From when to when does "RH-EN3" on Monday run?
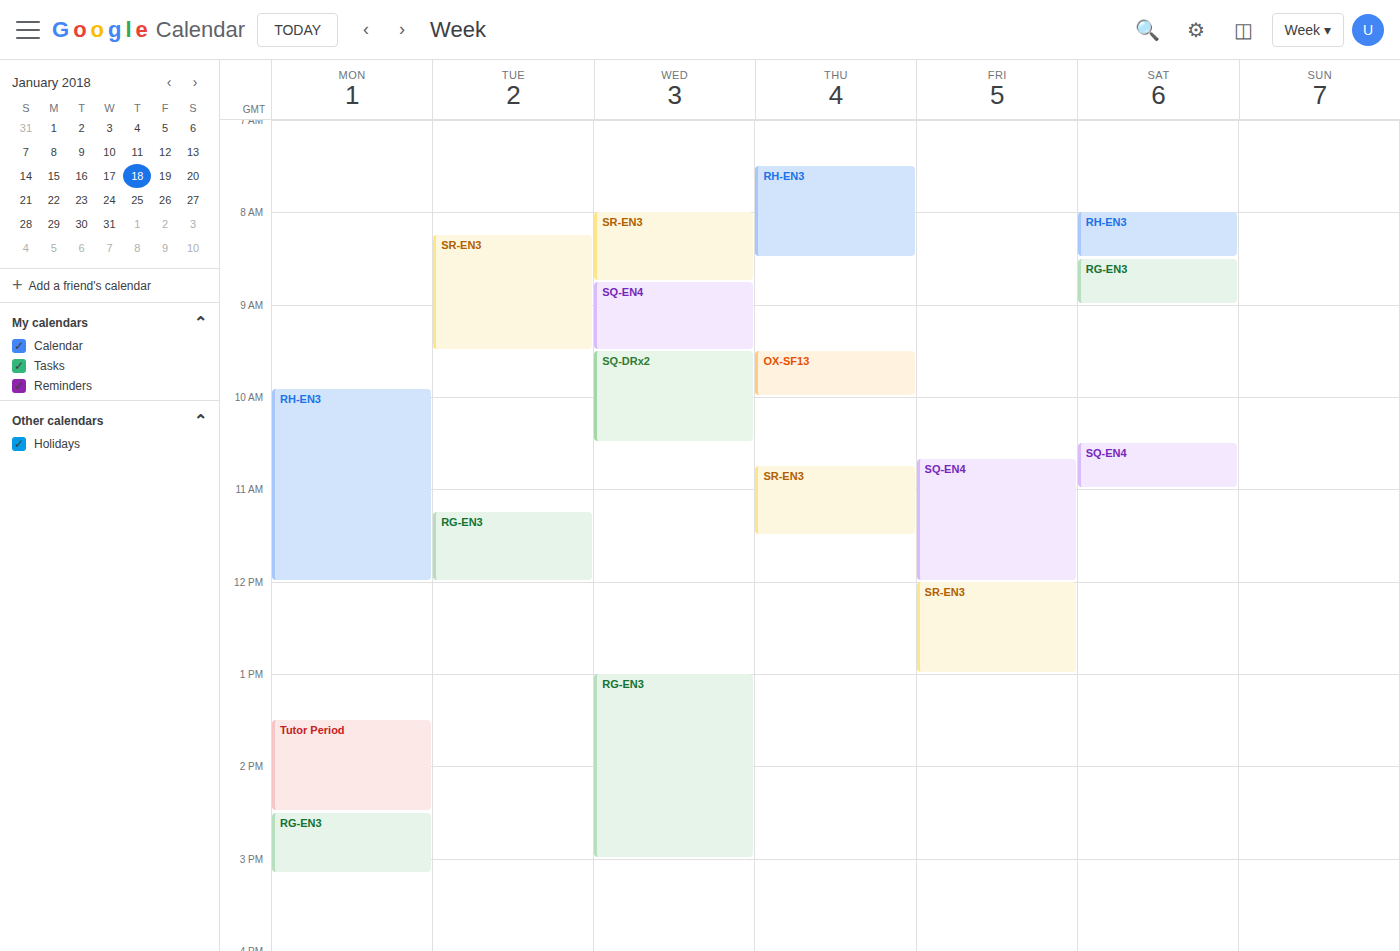
9:55 AM to 12:00 PM